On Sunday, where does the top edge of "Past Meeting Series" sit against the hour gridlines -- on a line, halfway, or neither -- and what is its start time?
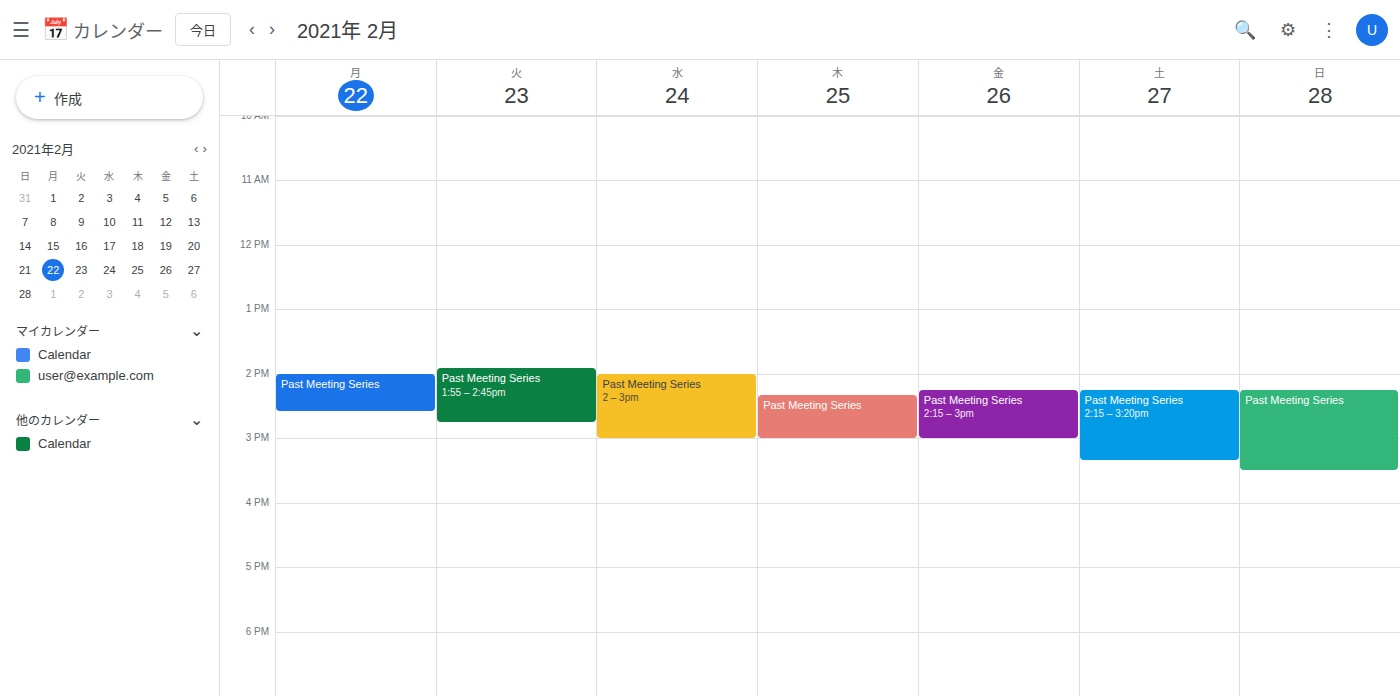
2:15 PM -- neither: a quarter of the way from the 2 PM line to the 3 PM line.